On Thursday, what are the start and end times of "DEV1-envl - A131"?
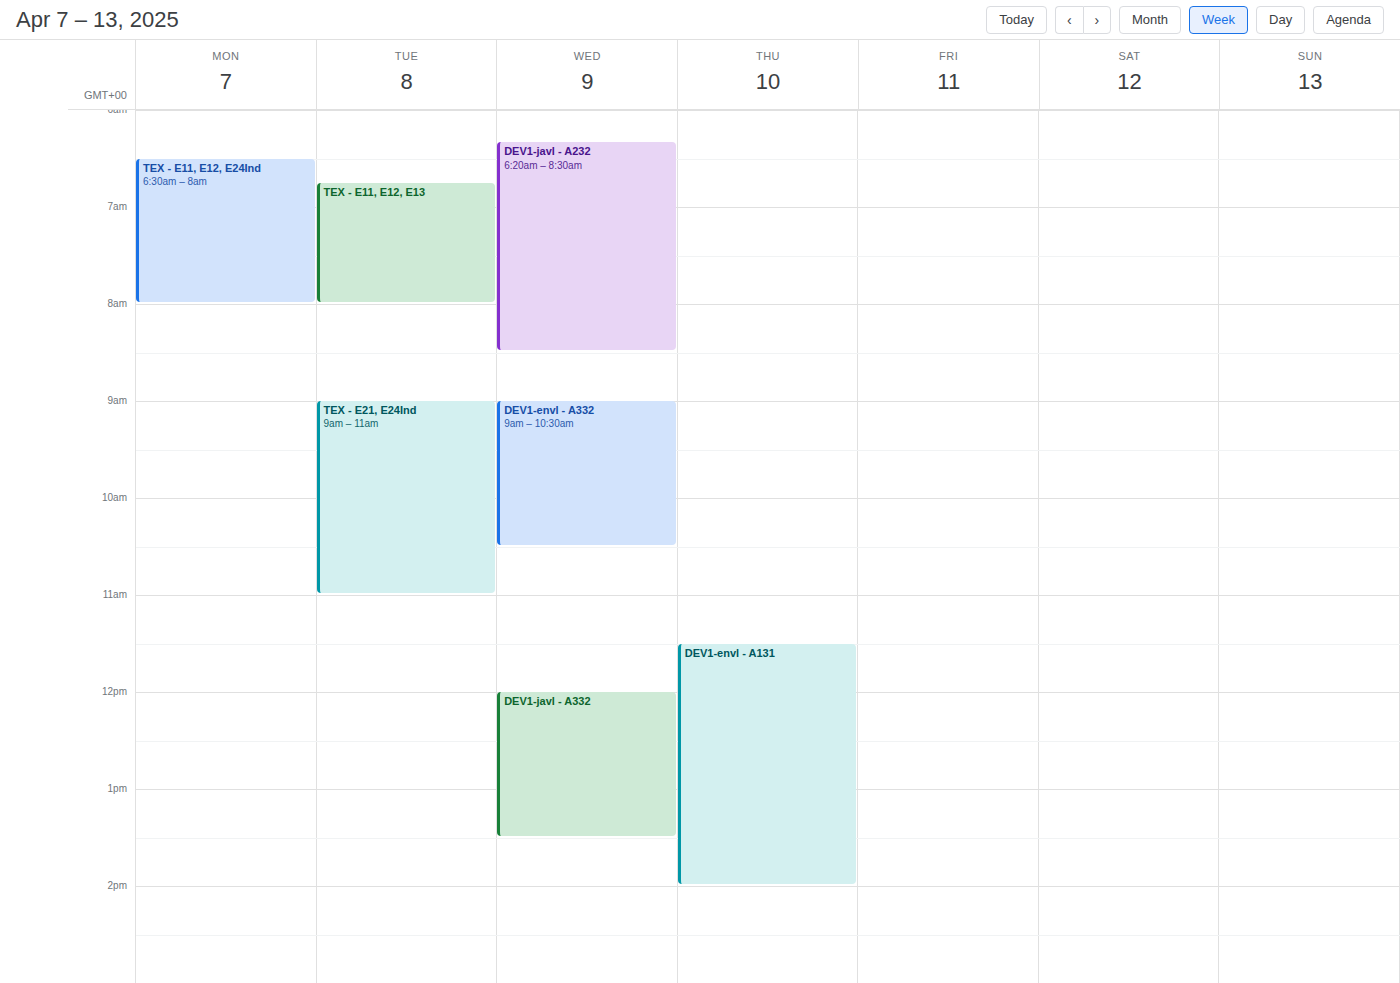
11:30 AM to 2:00 PM